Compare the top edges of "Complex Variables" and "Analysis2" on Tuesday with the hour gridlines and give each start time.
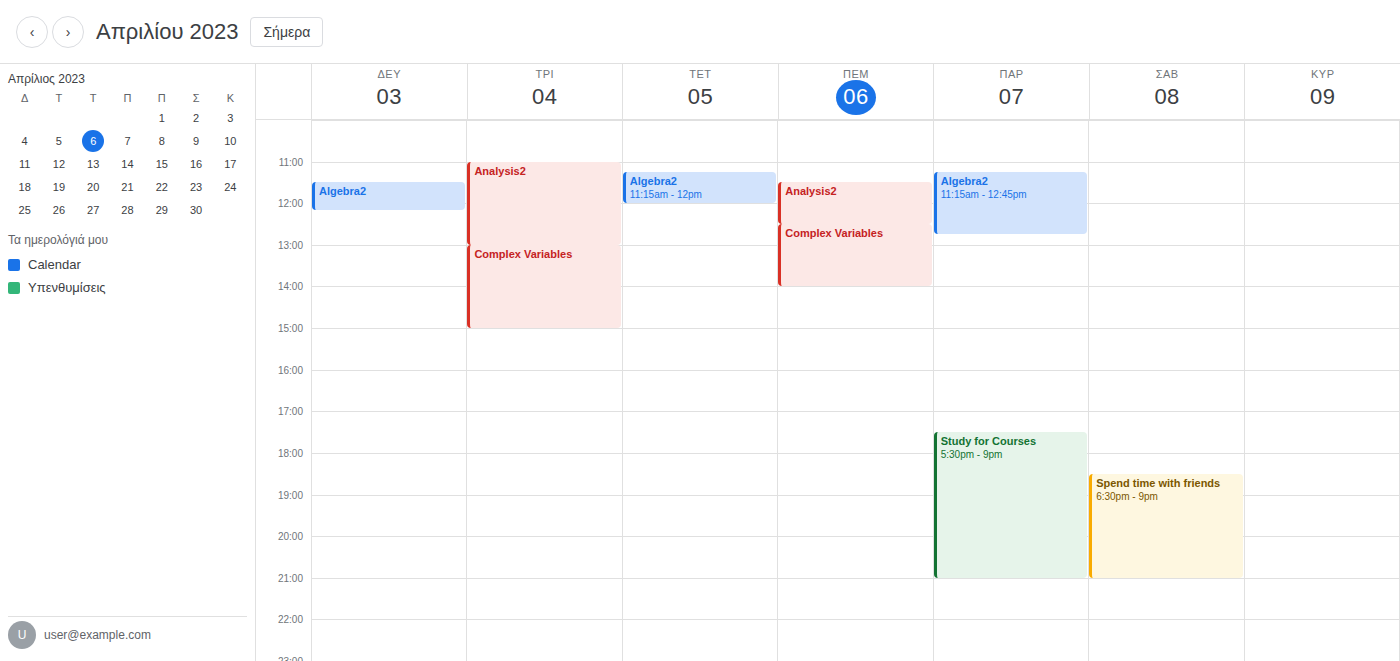
"Complex Variables": 1:00 PM, exactly on the 1 PM line. "Analysis2": 11:00 AM, exactly on the 11 AM line.